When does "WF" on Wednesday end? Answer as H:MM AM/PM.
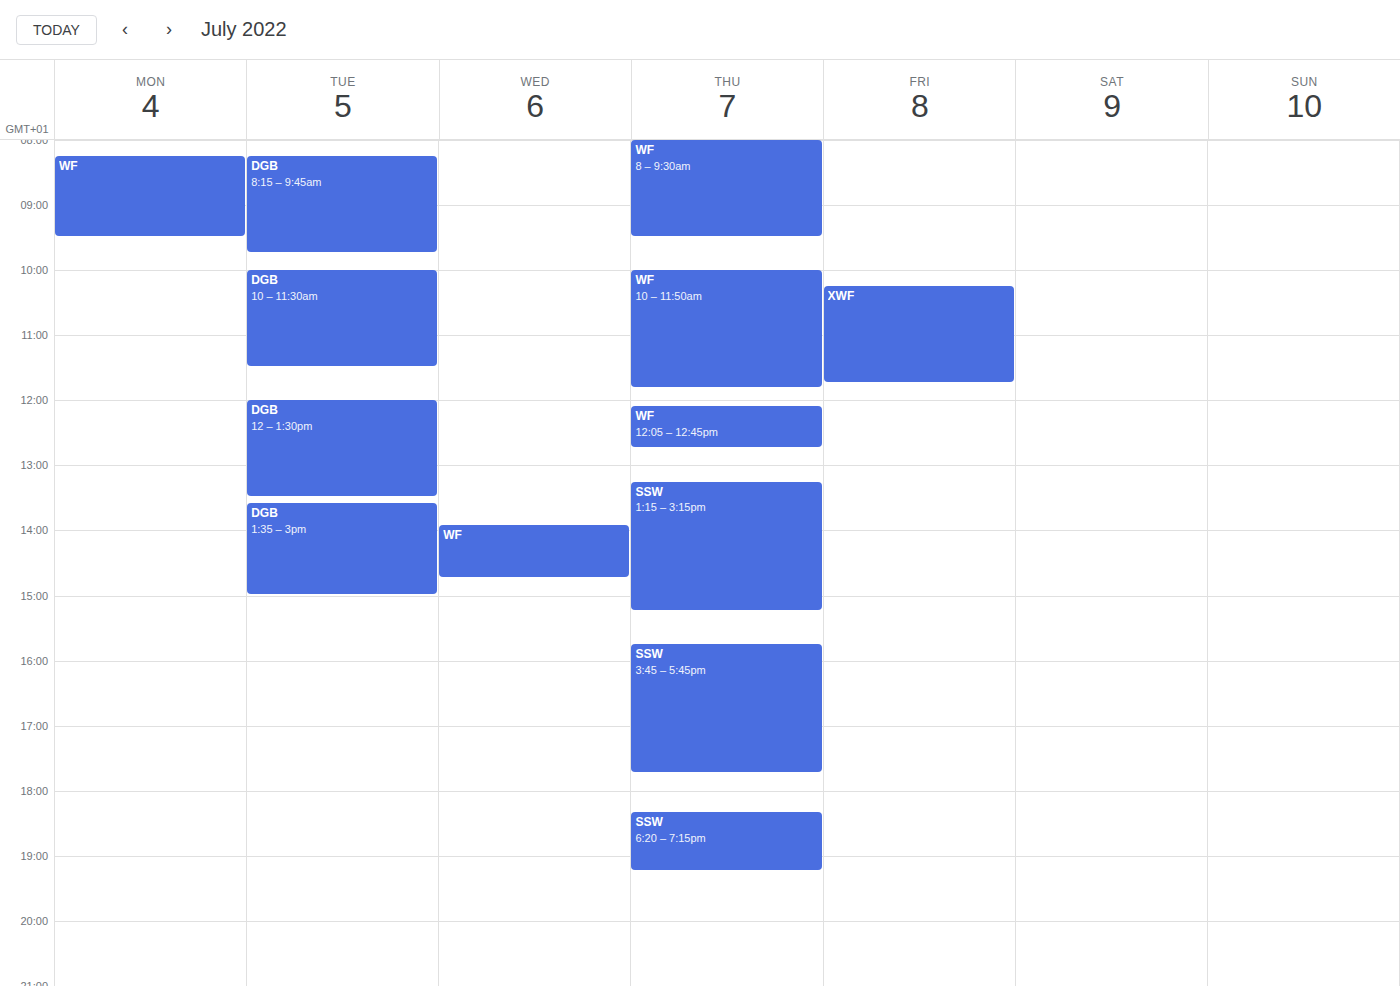
2:45 PM